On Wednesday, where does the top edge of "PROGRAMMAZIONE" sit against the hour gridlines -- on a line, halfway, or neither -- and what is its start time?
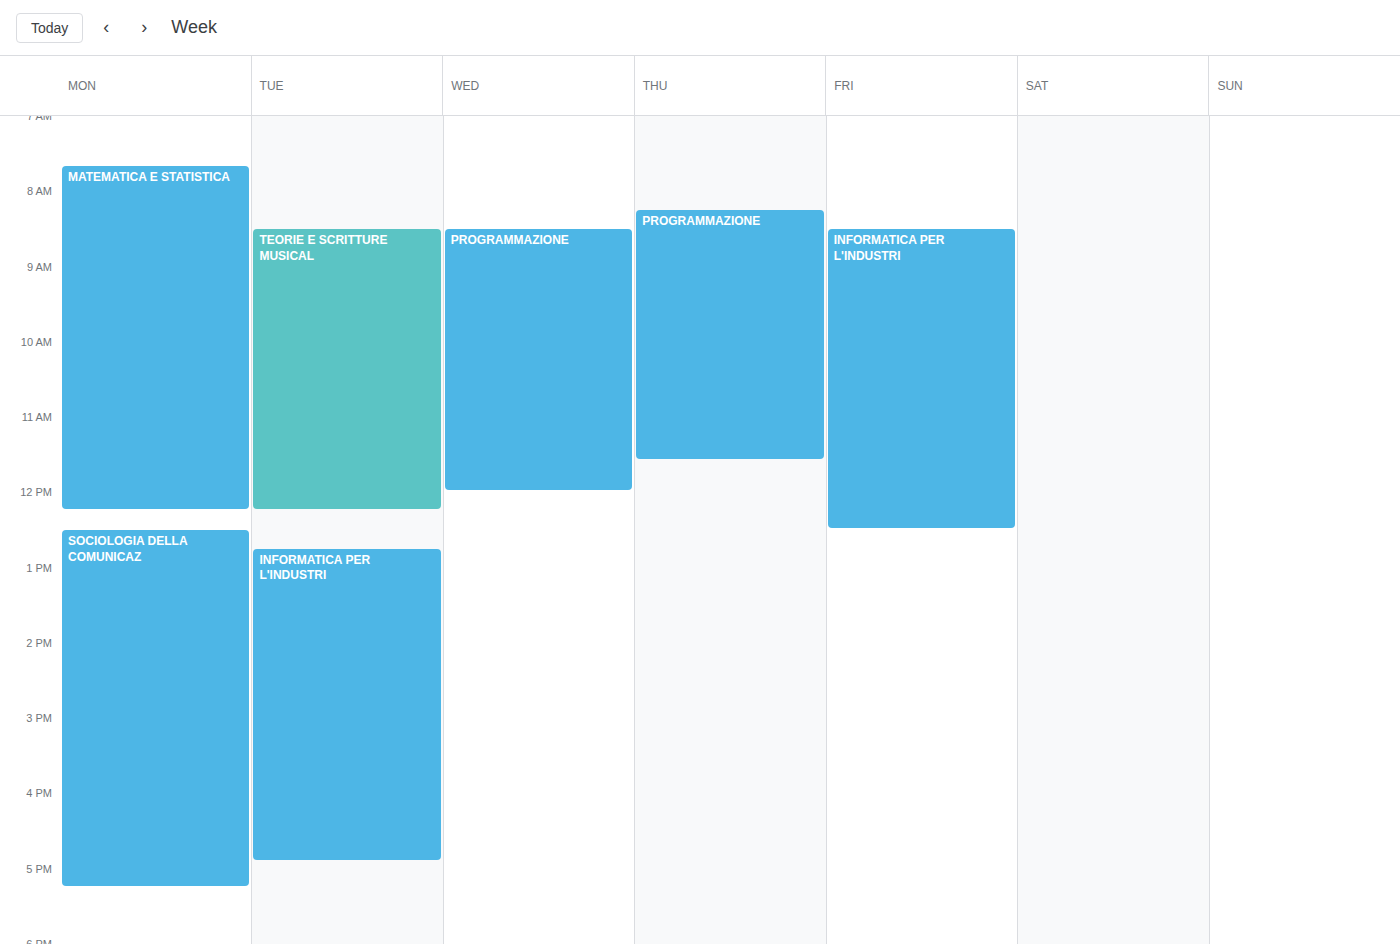
08:30 -- halfway between the 08:00 and 09:00 lines.